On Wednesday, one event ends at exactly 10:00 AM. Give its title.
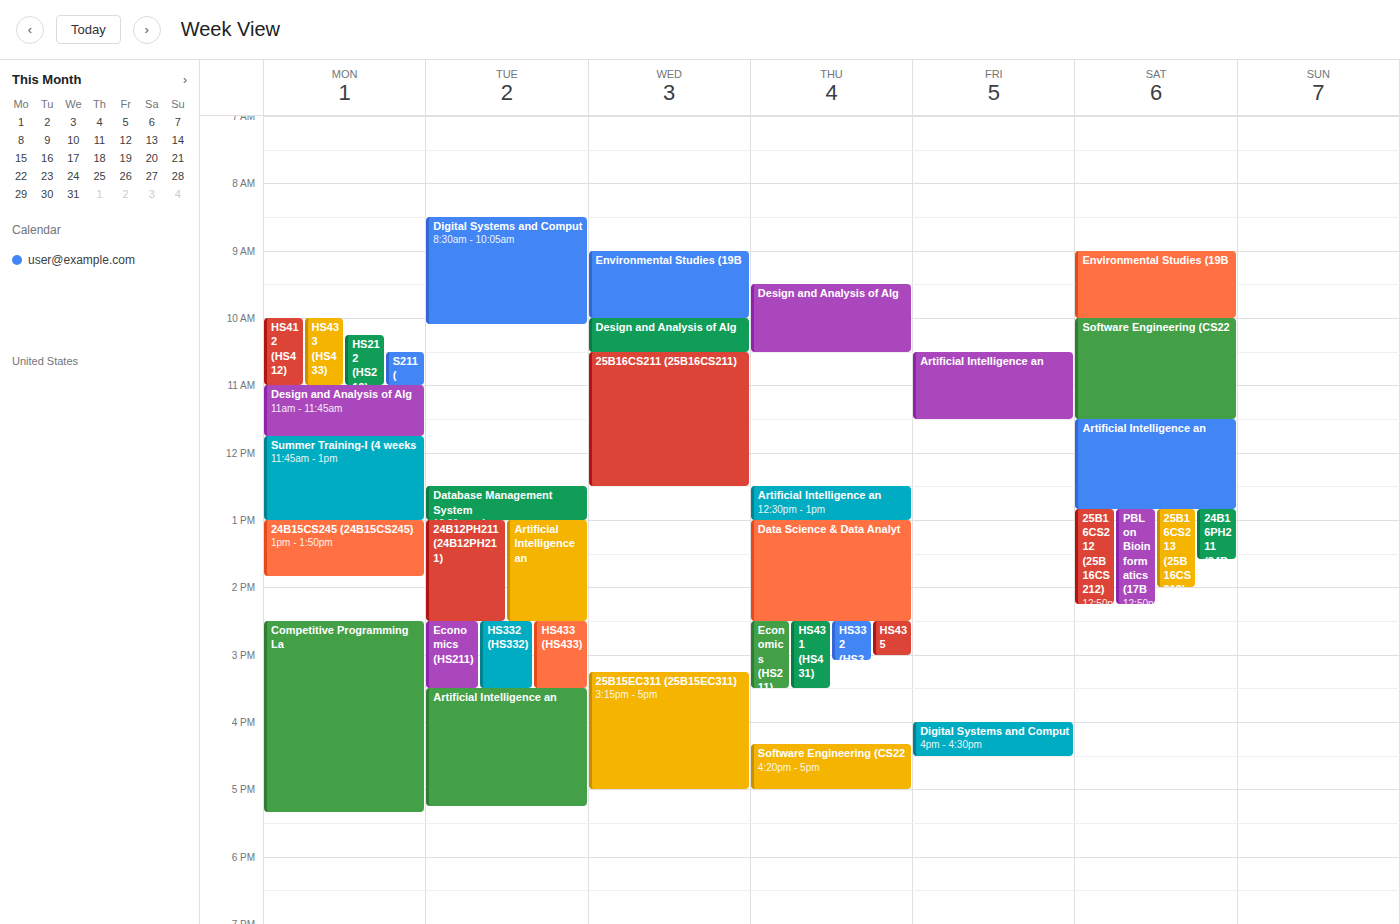
"Environmental Studies (19B"